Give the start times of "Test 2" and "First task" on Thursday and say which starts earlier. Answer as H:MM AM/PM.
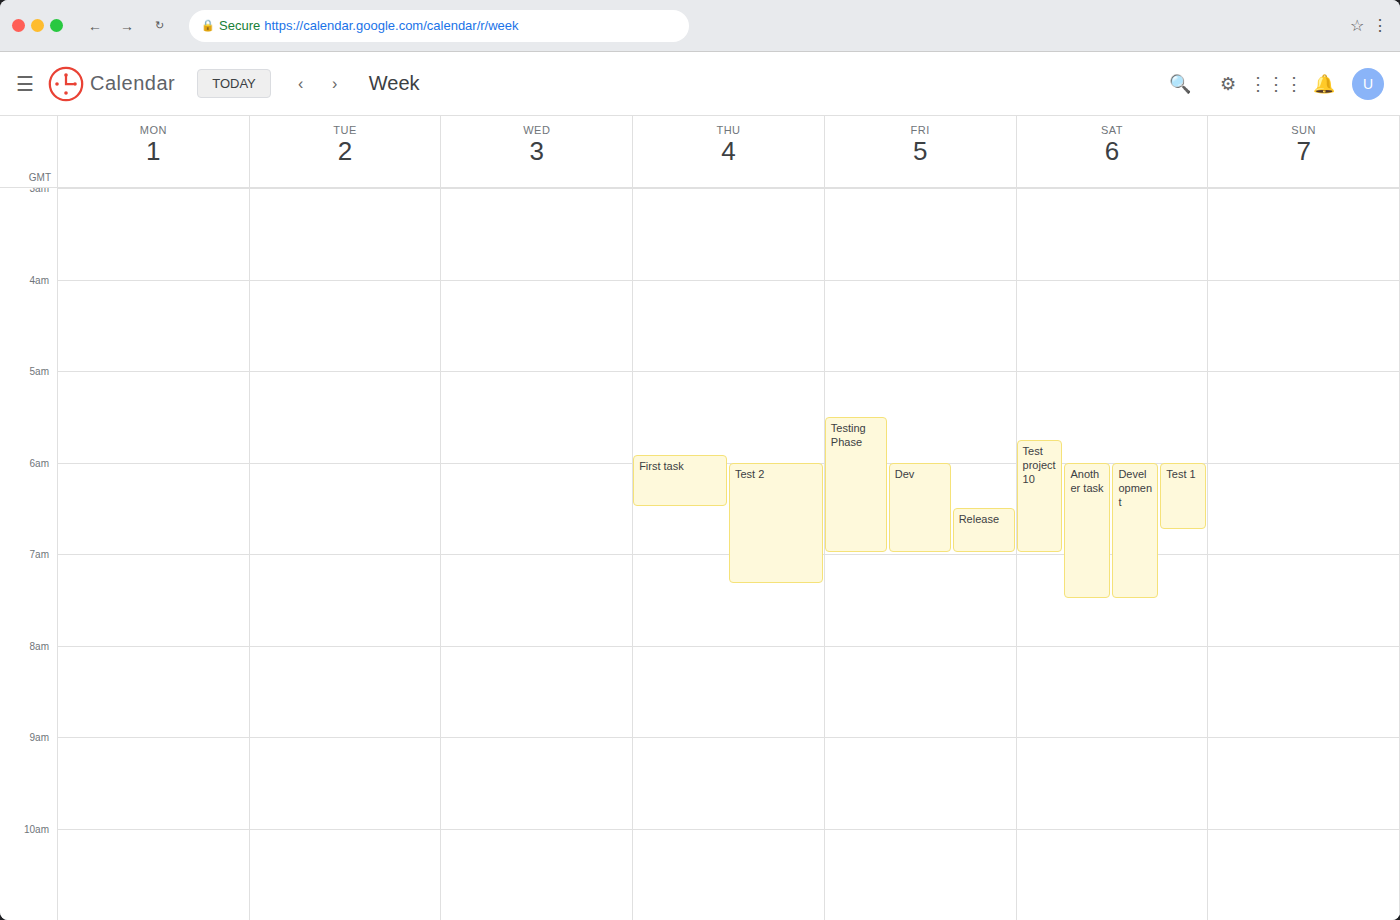
"First task" 5:55 AM; "Test 2" 6:00 AM.